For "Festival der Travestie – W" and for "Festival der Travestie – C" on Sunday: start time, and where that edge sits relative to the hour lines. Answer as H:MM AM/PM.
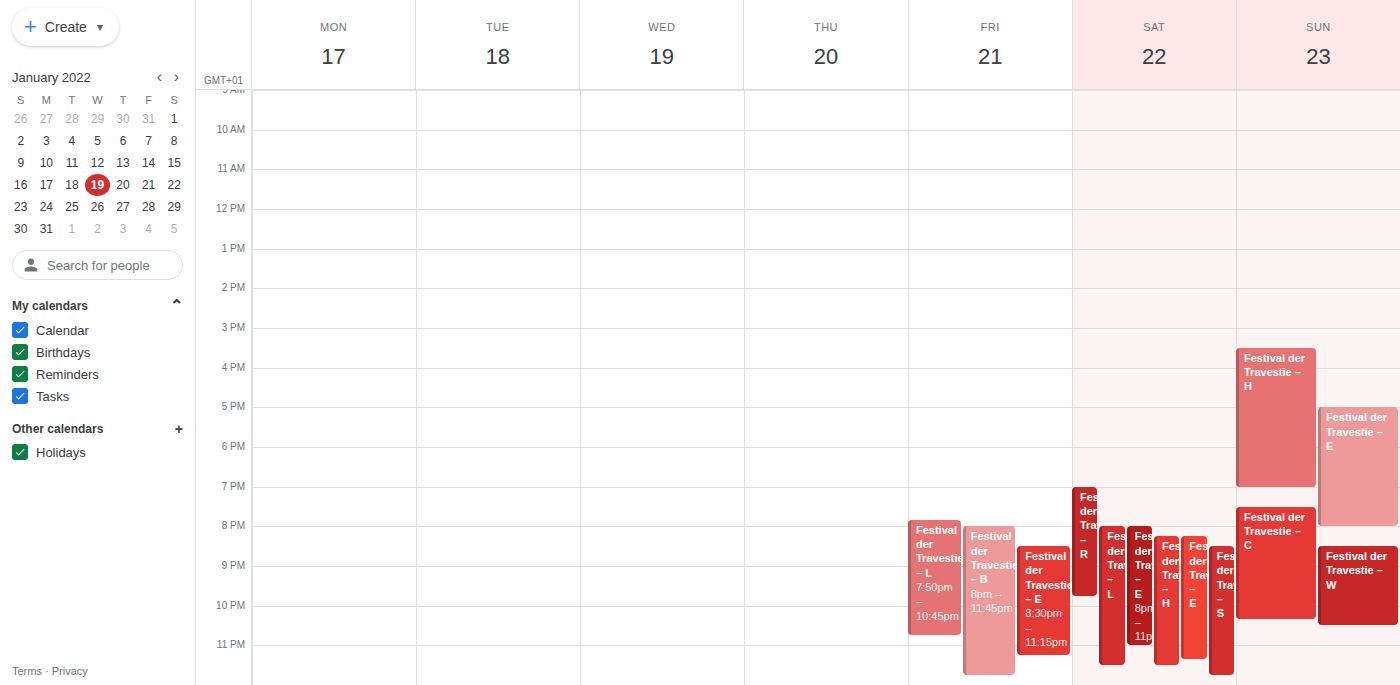
"Festival der Travestie – W": 8:30 PM, halfway between the 8 PM and 9 PM lines. "Festival der Travestie – C": 7:30 PM, halfway between the 7 PM and 8 PM lines.